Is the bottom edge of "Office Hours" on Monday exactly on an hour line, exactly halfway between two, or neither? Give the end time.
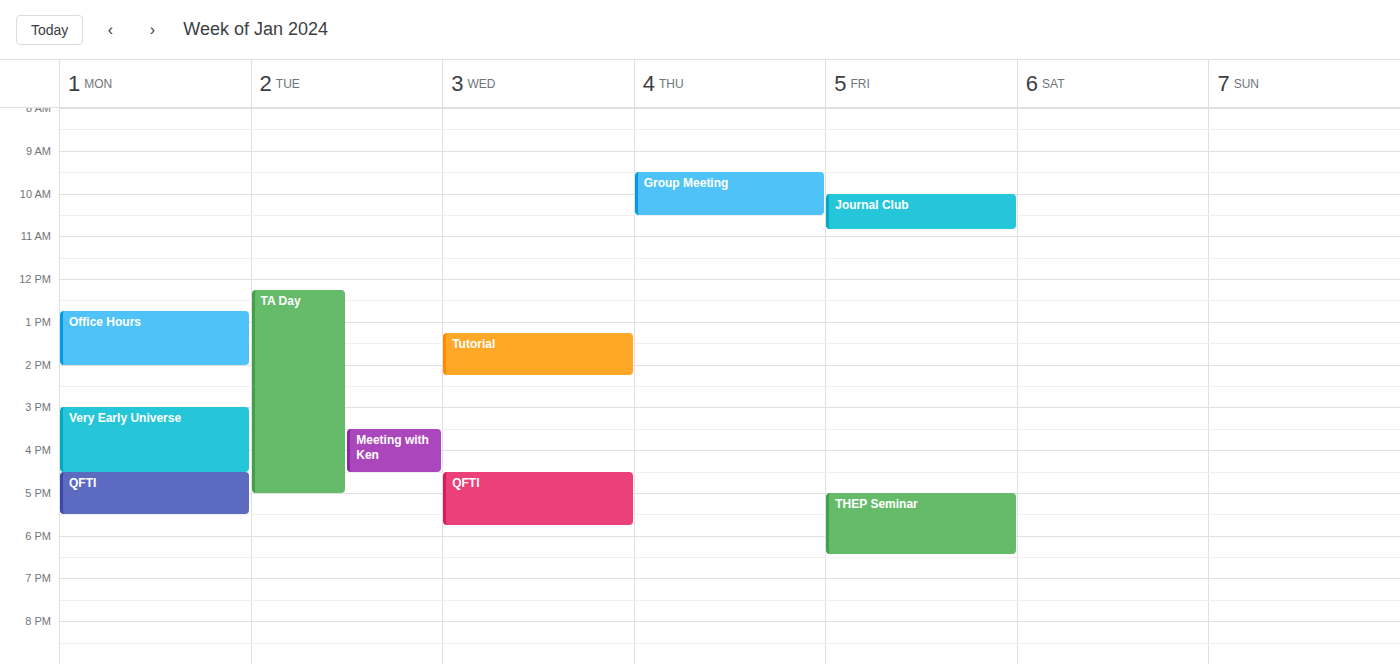
2:00 PM -- exactly on the 2 PM line.